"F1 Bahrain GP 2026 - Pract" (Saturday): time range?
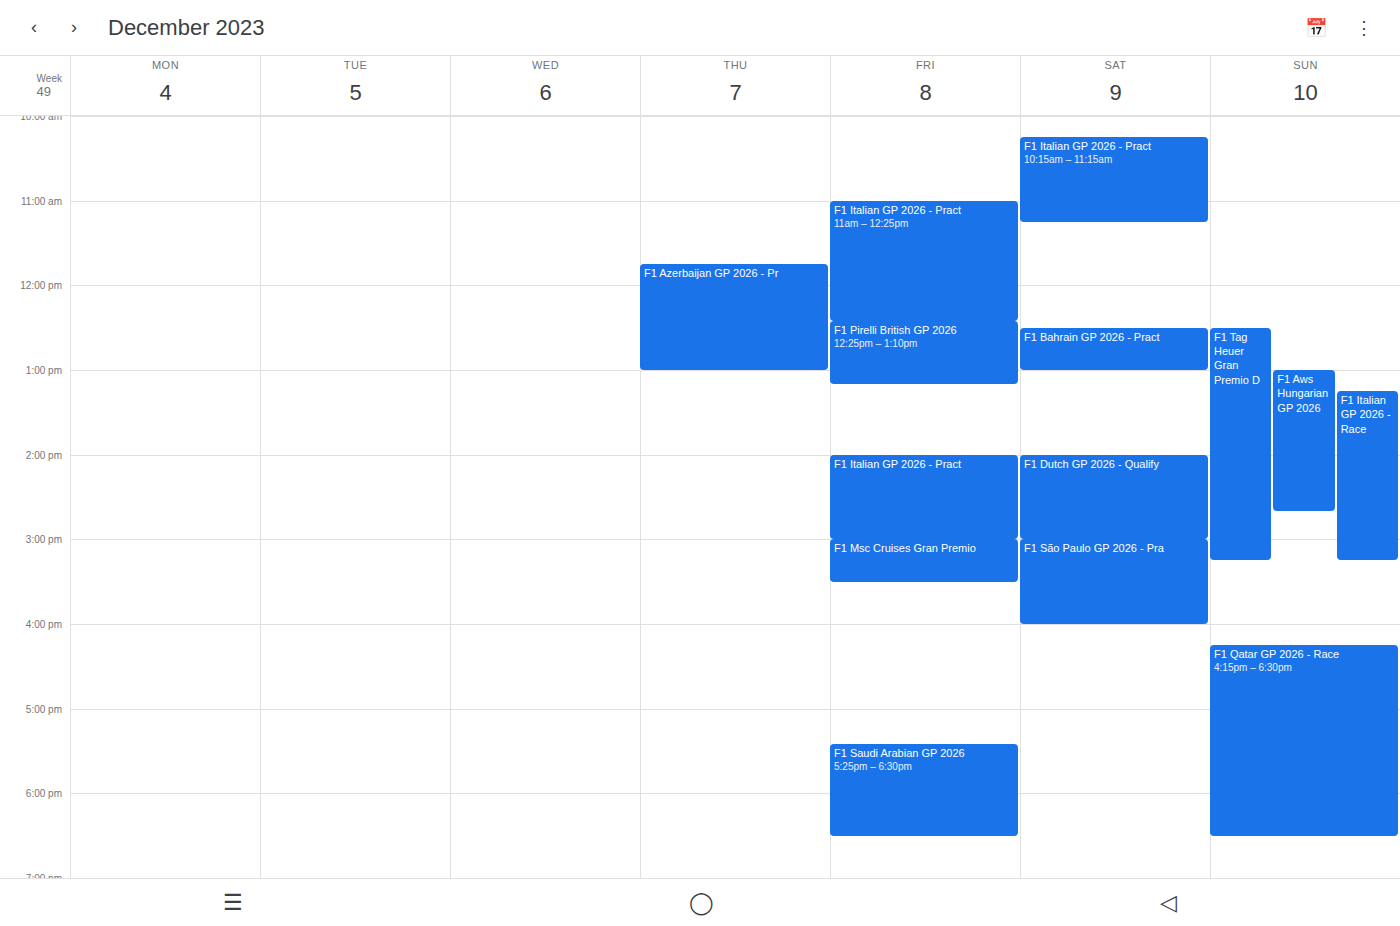
12:30 to 13:00